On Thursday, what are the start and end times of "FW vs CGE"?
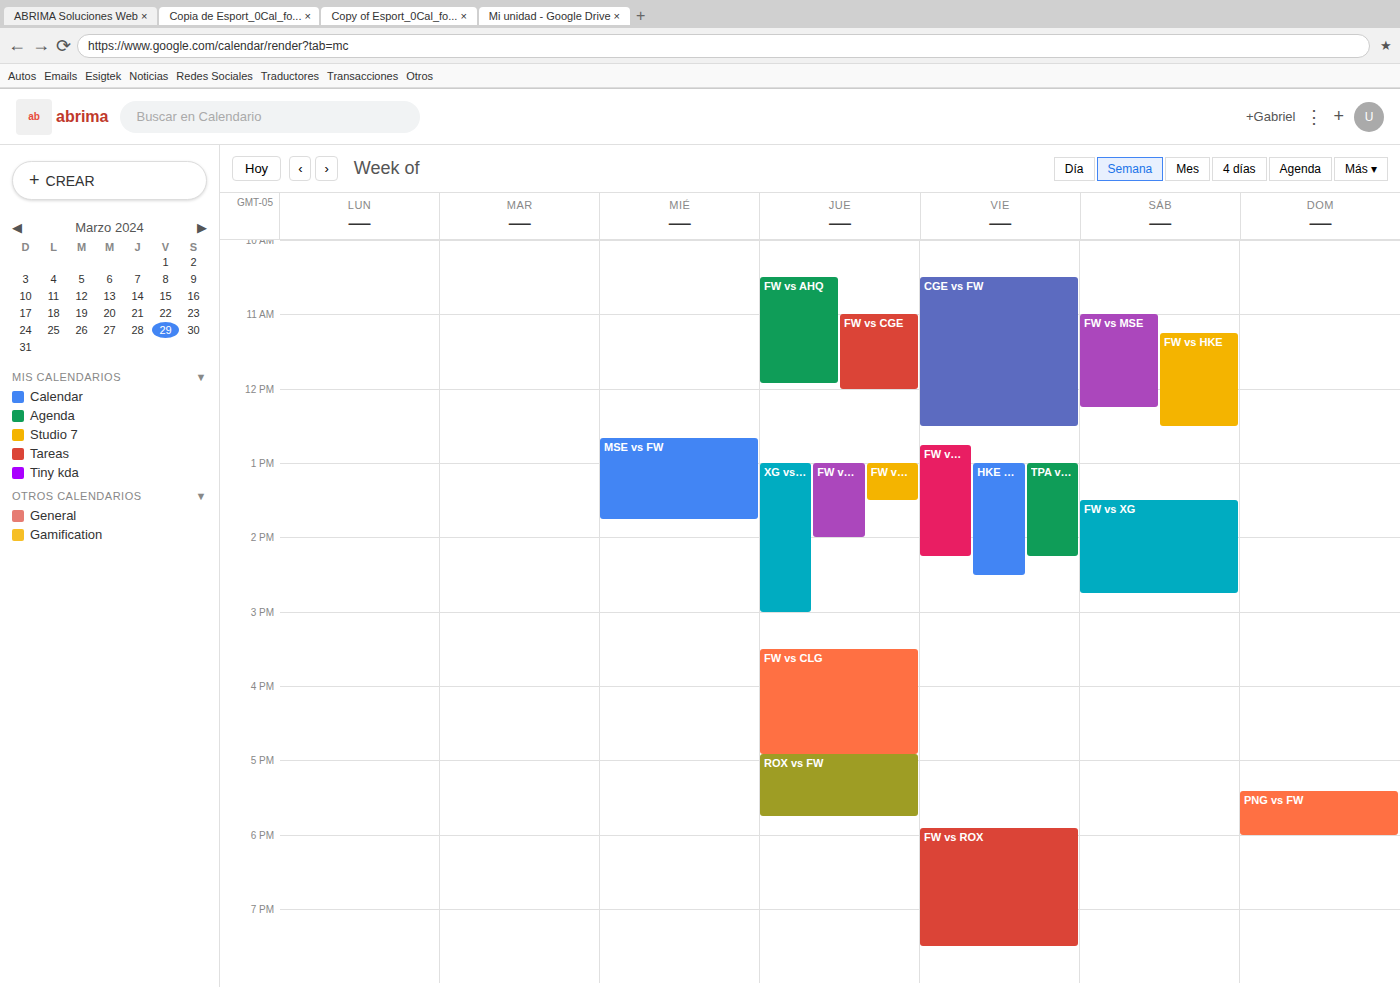
11:00 AM to 12:00 PM